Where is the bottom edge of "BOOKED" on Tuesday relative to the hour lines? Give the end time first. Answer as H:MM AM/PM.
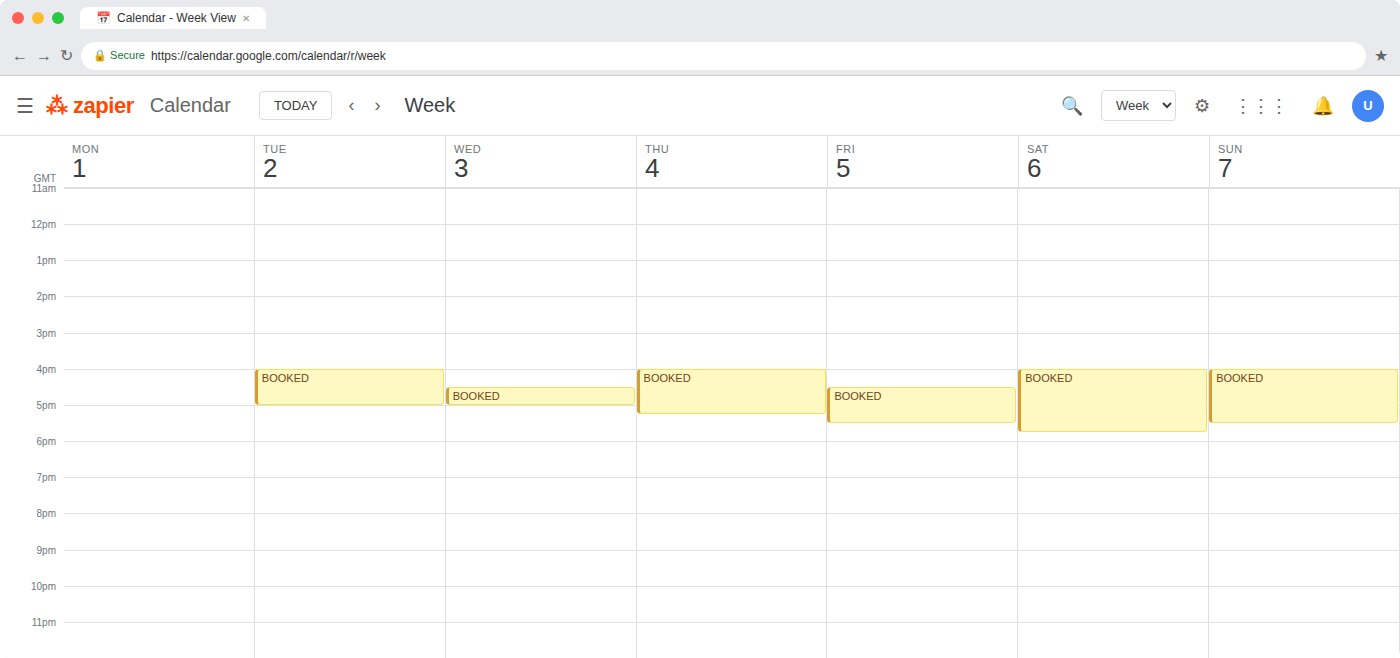
5:00 PM -- exactly on the 5 PM line.